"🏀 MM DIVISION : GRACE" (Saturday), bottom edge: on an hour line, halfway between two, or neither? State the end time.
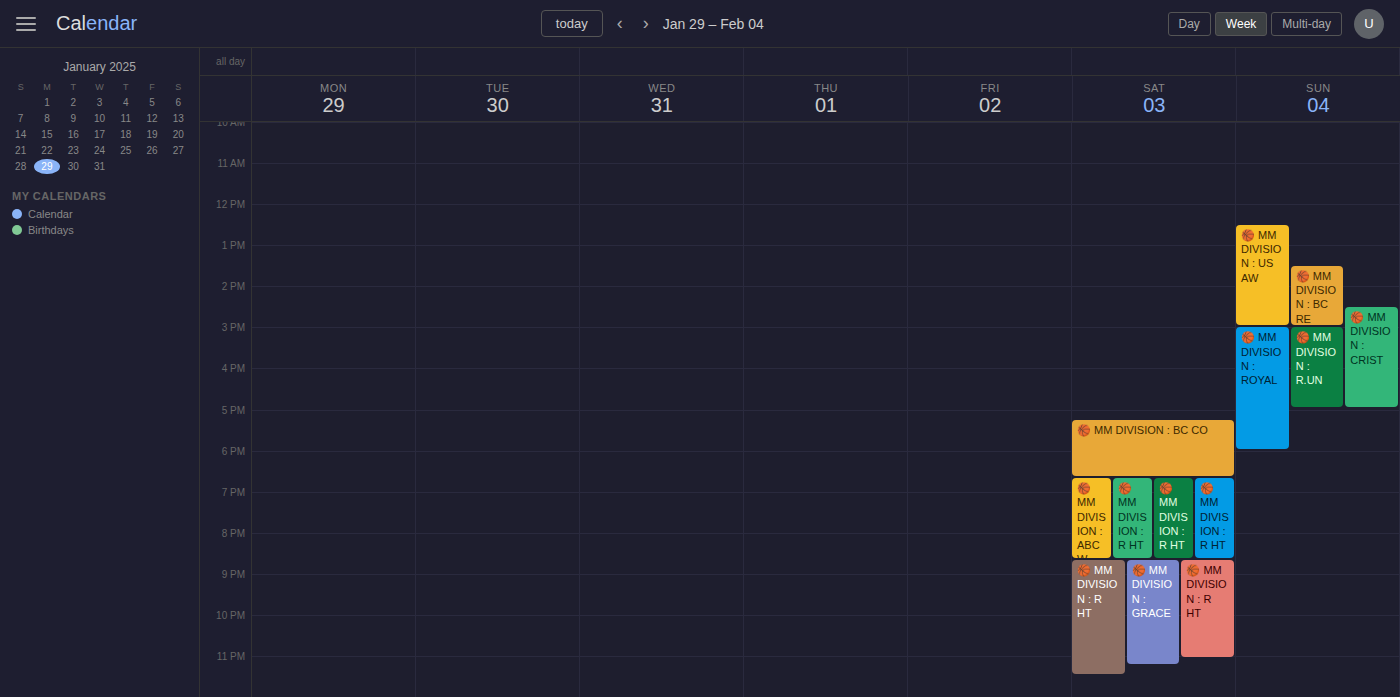
11:15 PM -- neither: a quarter of the way from the 11 PM line to the 12 AM line.